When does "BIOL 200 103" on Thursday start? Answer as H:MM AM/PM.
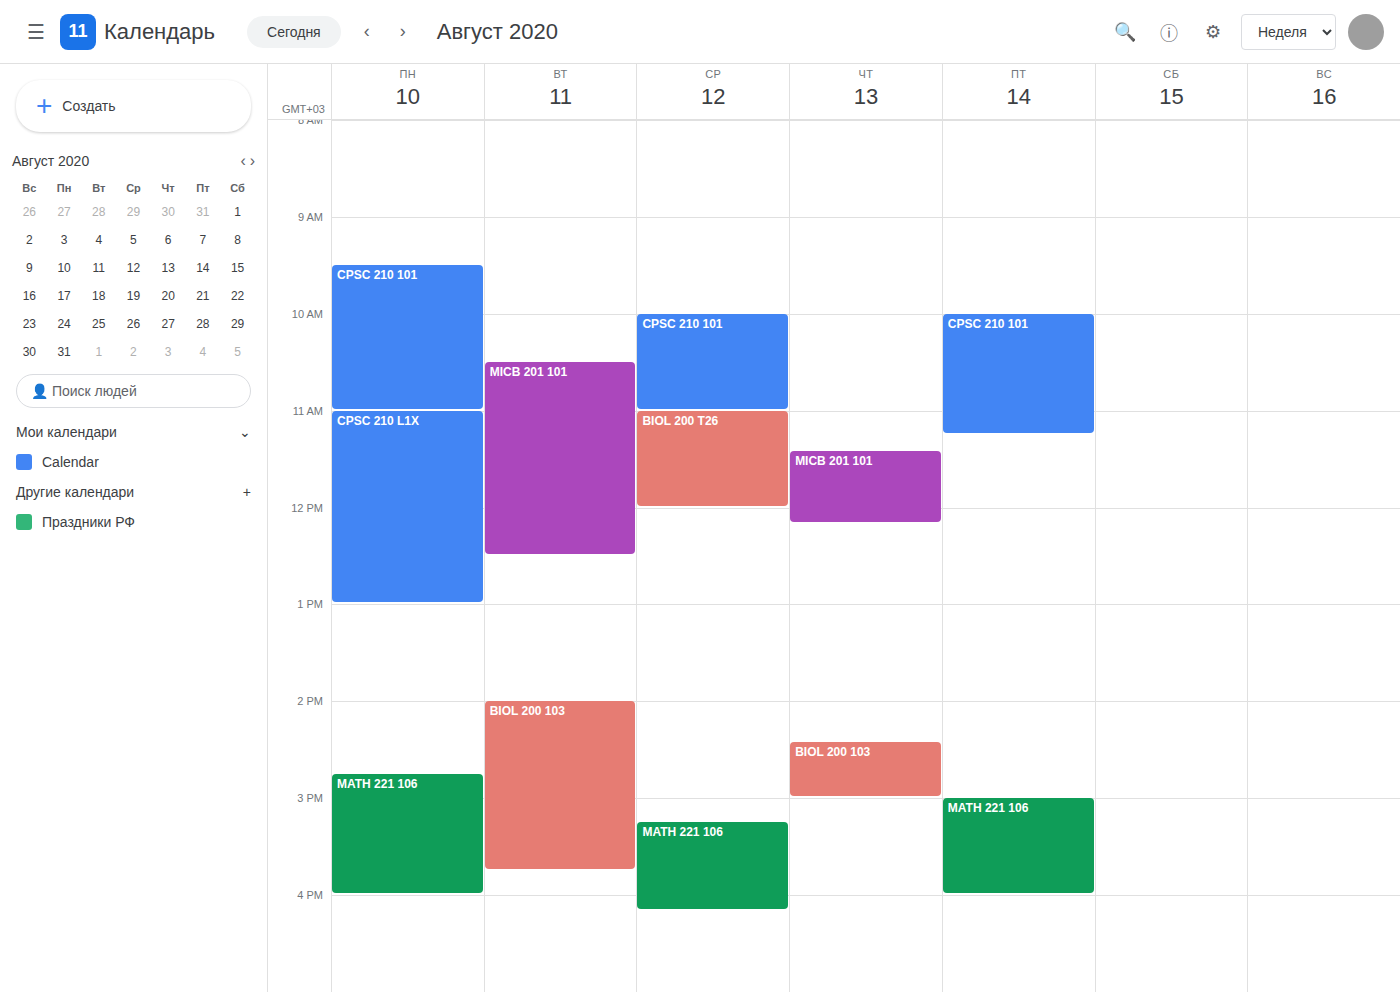
2:25 PM